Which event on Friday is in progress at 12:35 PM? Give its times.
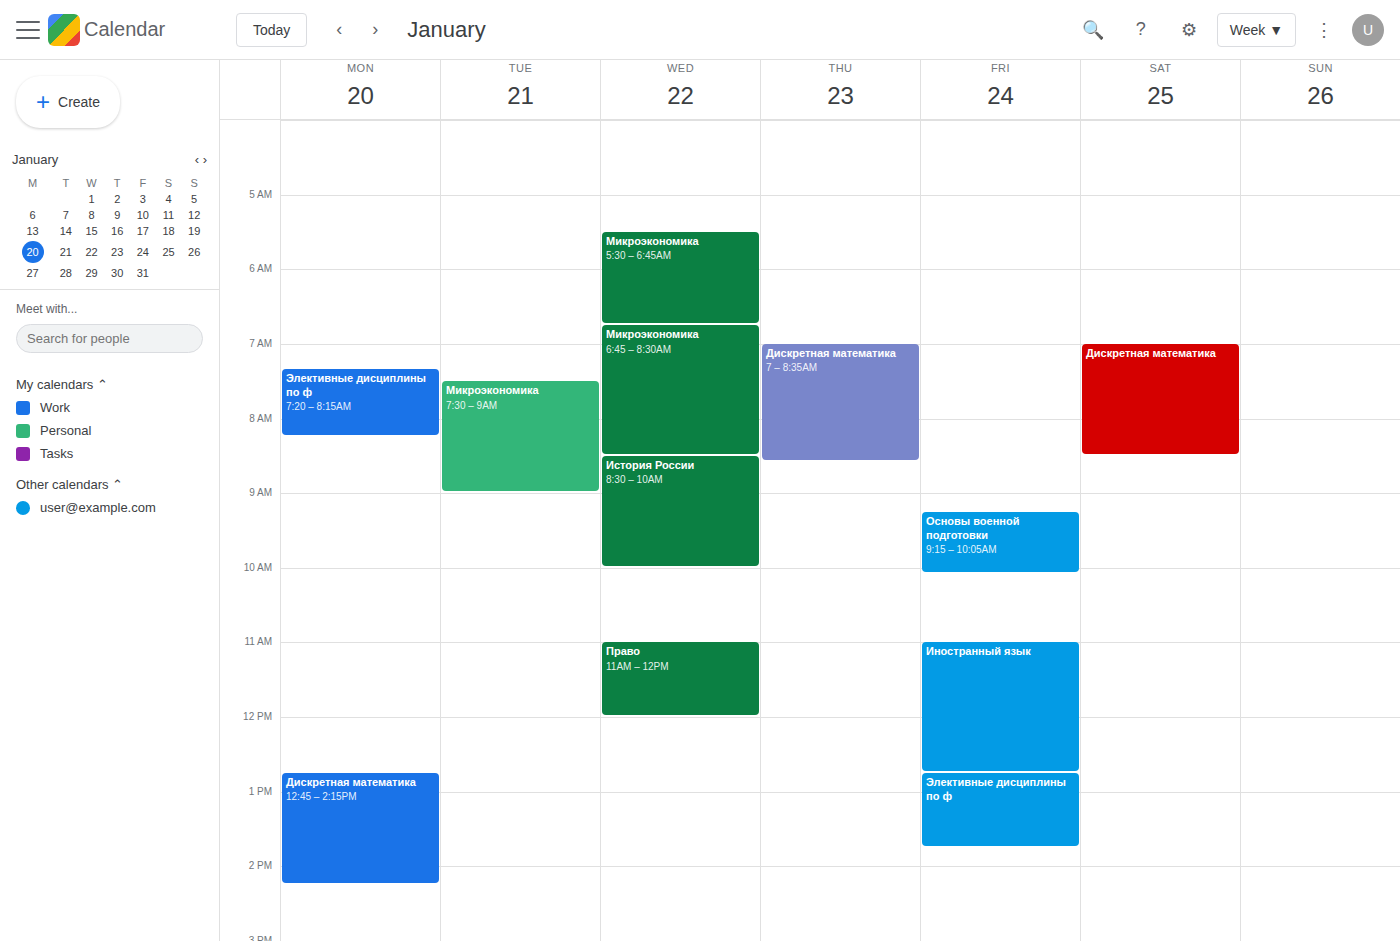
"Иностранный язык", 11:00 AM to 12:45 PM